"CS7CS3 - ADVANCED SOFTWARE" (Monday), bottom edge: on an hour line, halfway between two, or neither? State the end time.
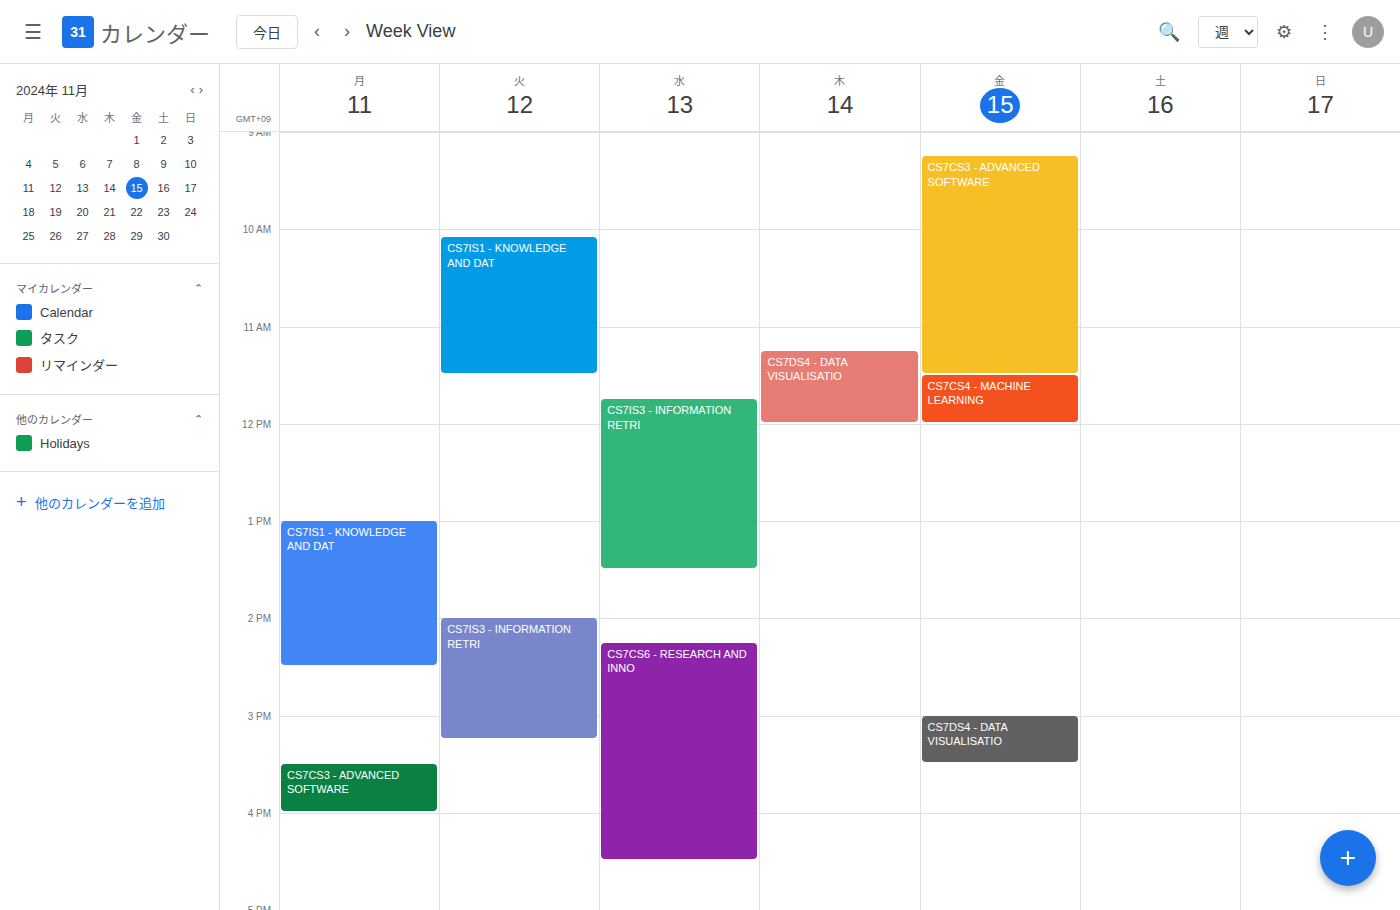
16:00 -- exactly on the 16:00 line.